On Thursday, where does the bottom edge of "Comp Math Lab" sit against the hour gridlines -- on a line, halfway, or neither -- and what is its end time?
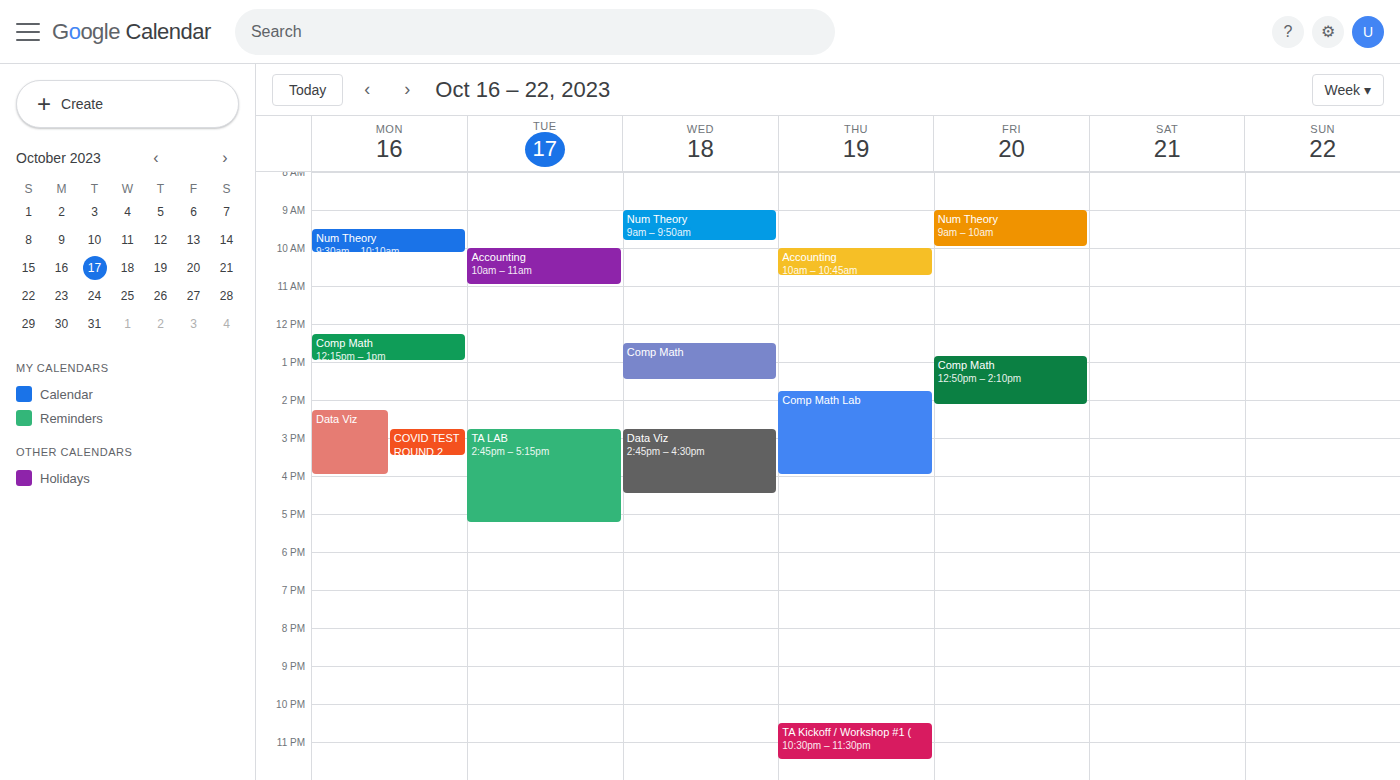
4:00 PM -- exactly on the 4 PM line.